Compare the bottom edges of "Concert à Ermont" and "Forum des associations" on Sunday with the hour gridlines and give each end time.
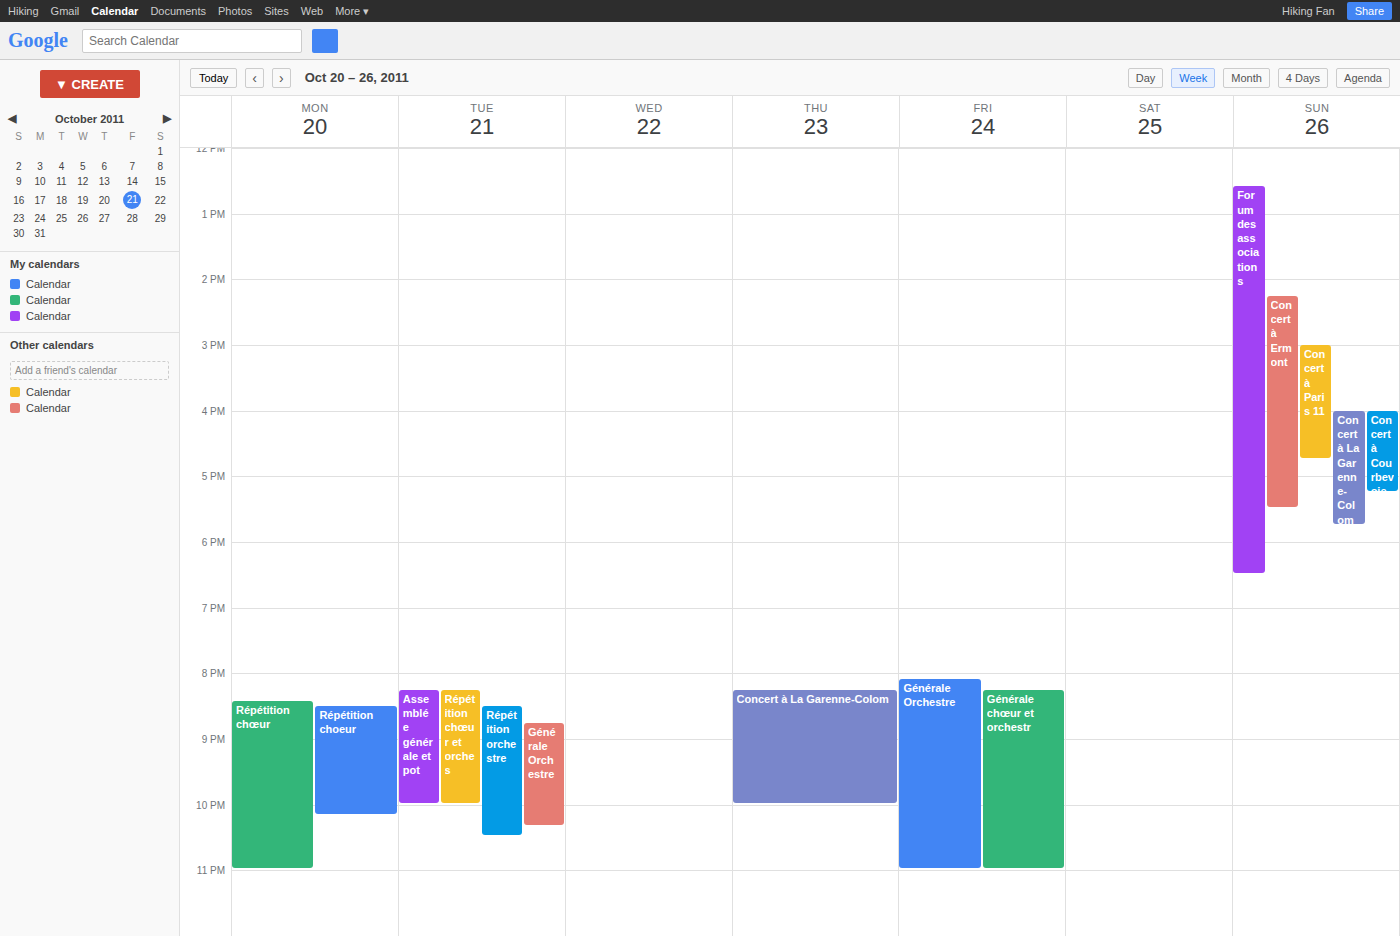
"Concert à Ermont": 5:30 PM, halfway between the 5 PM and 6 PM lines. "Forum des associations": 6:30 PM, halfway between the 6 PM and 7 PM lines.